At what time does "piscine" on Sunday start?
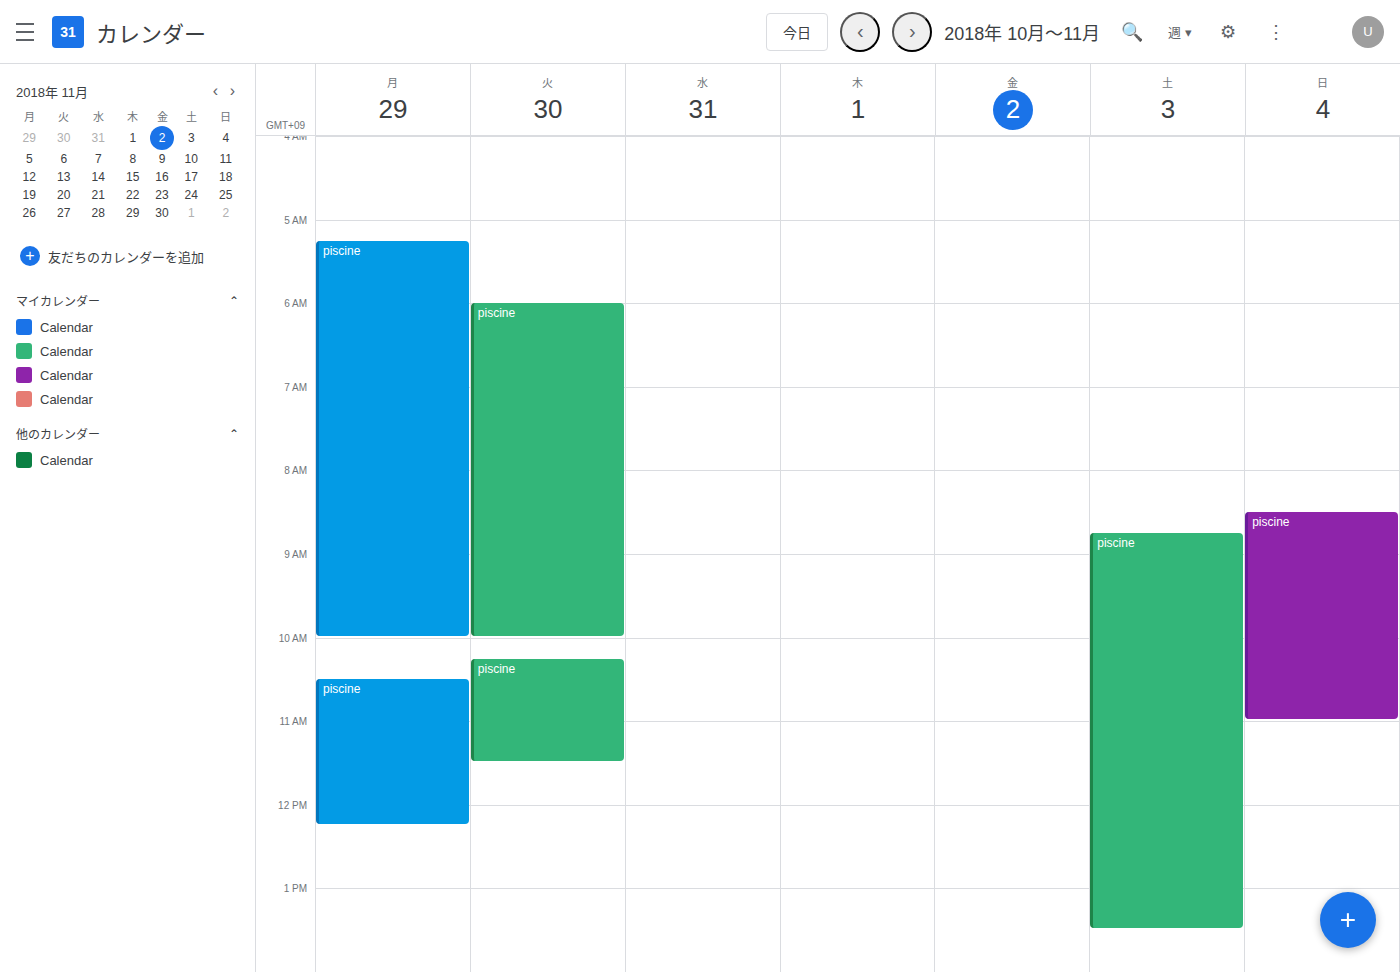
8:30 AM